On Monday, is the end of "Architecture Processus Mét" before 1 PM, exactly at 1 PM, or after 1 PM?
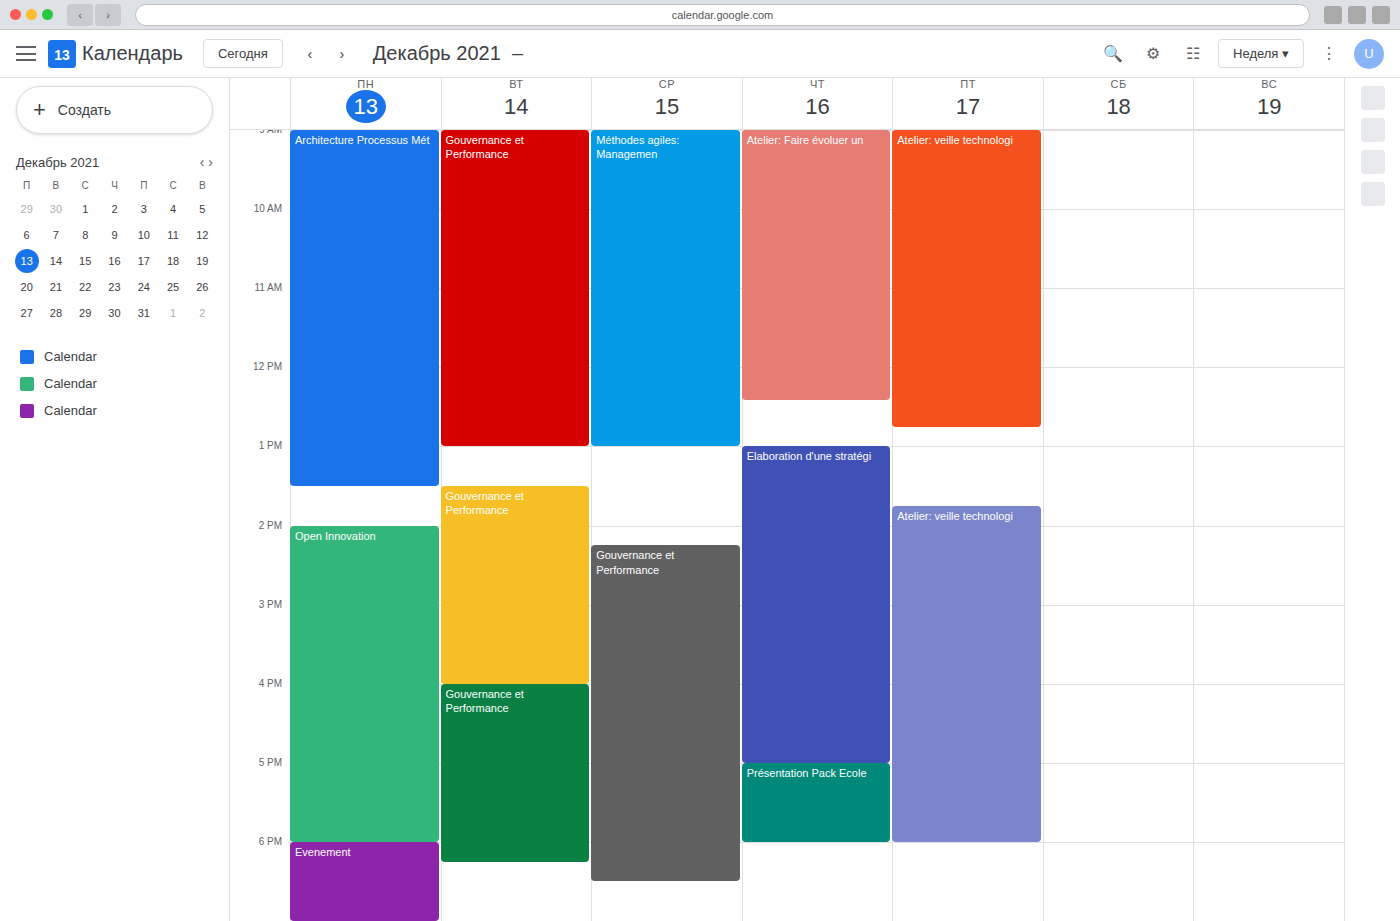
1:30 PM -- after 1 PM, 30 minutes below the 1 PM line.